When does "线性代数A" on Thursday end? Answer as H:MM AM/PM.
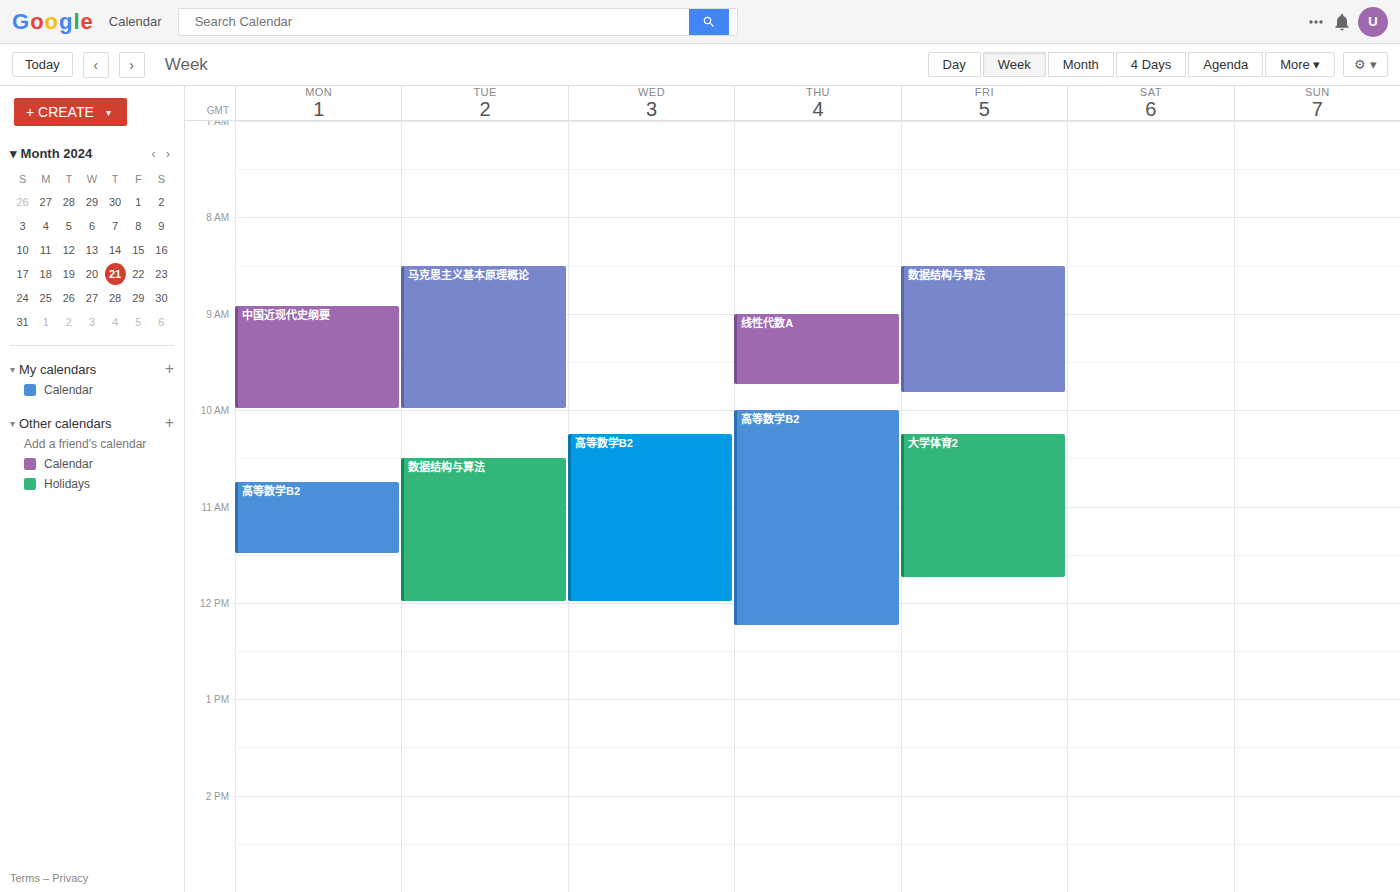
9:45 AM